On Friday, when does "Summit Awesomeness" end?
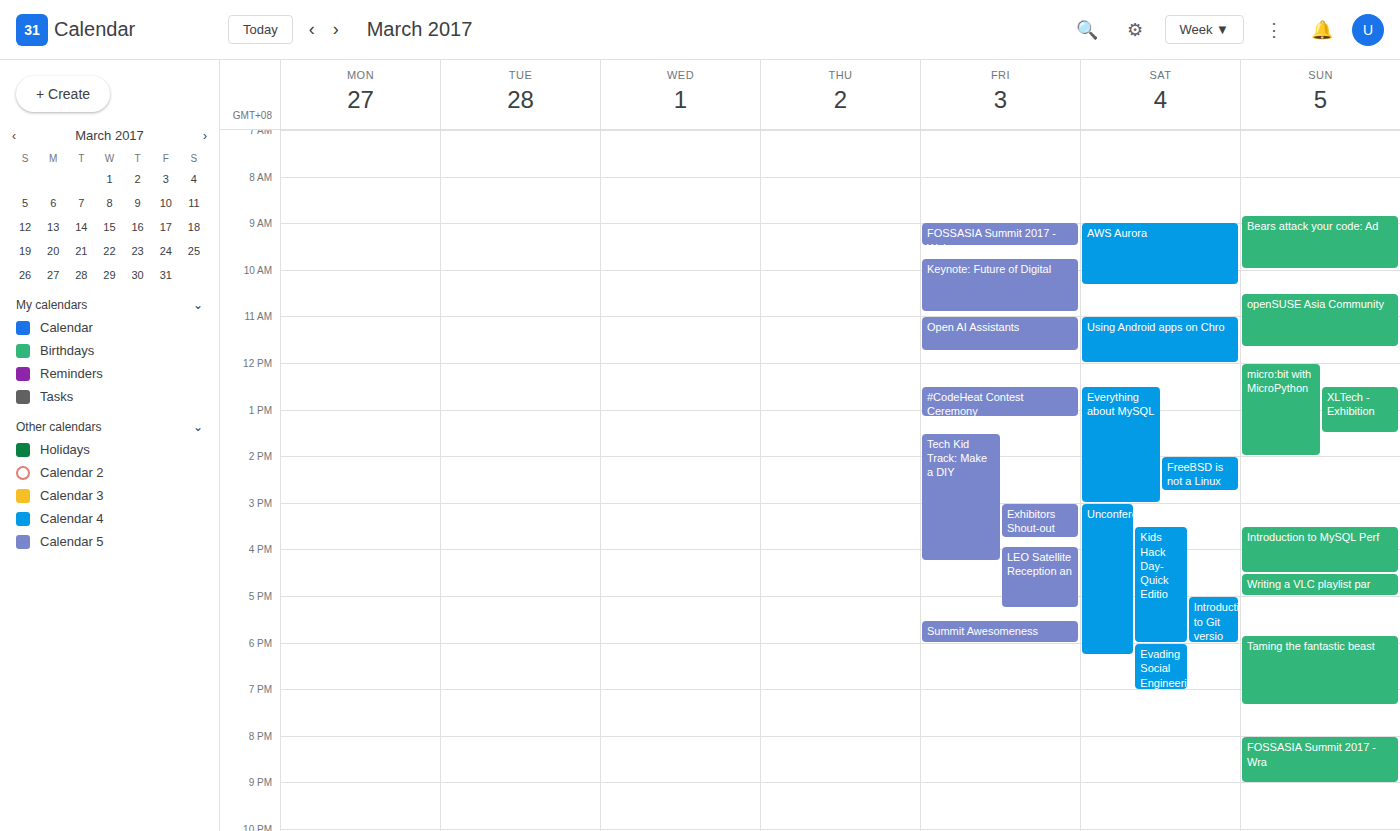
6:00 PM